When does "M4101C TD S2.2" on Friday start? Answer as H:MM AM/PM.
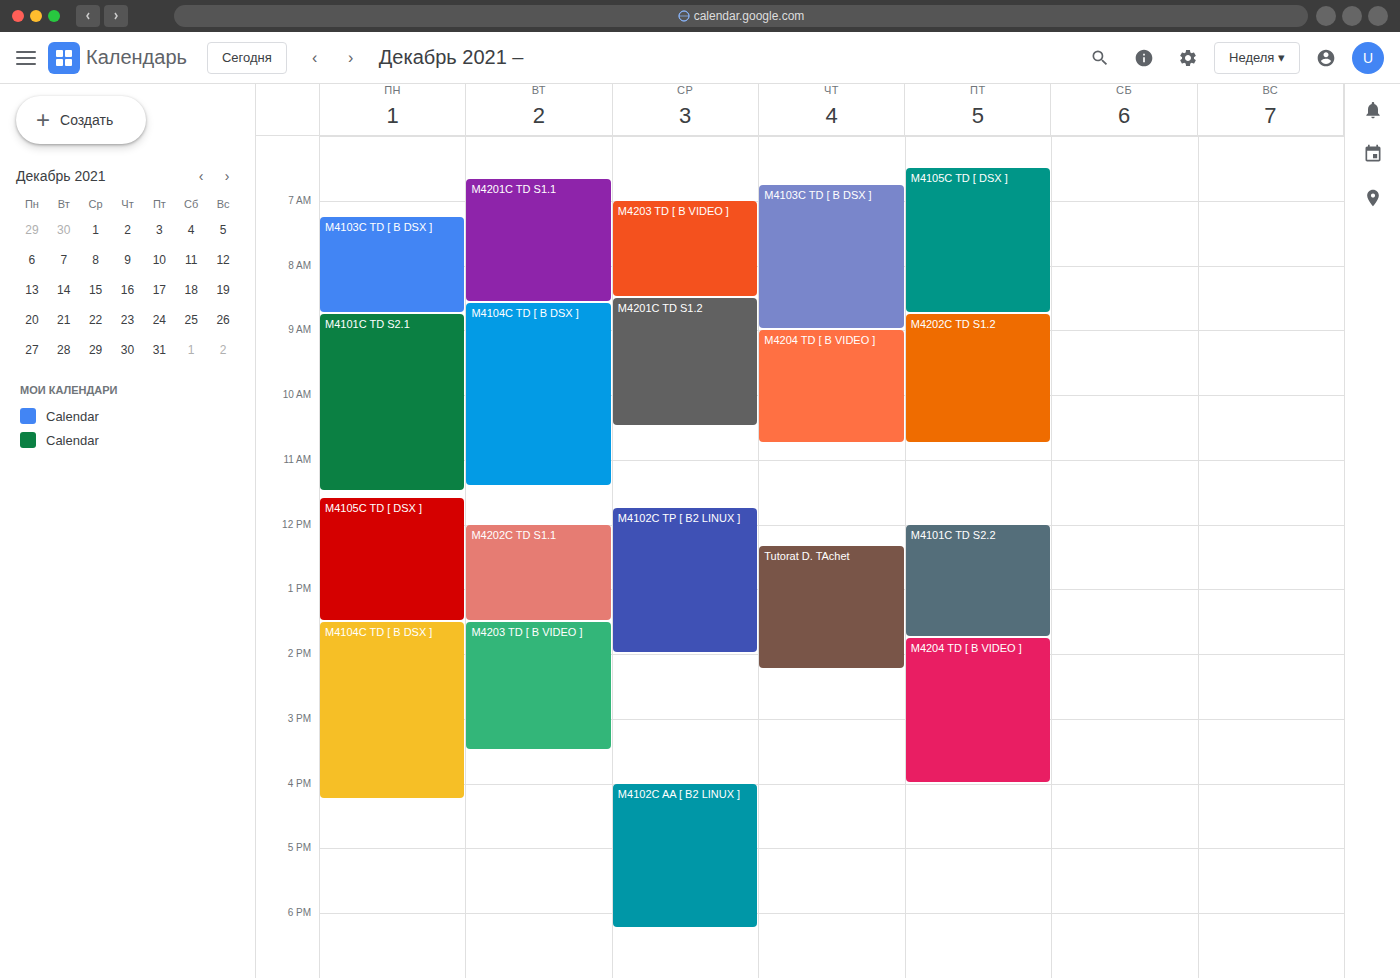
12:00 PM